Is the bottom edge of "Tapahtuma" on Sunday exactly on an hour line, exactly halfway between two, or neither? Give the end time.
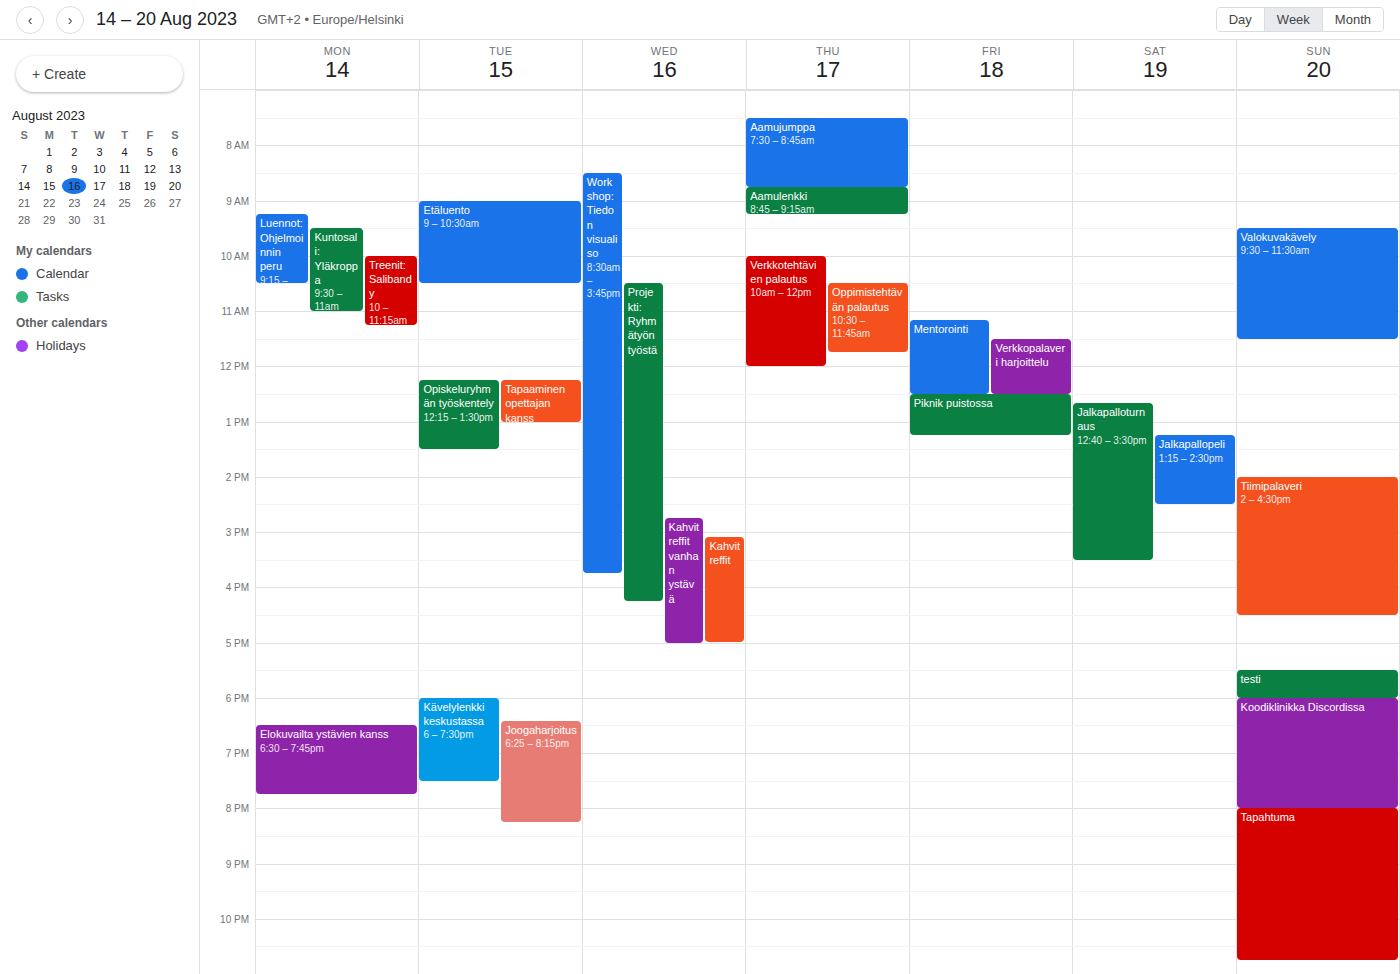
10:45 PM -- neither: three quarters of the way from the 10 PM line to the 11 PM line.